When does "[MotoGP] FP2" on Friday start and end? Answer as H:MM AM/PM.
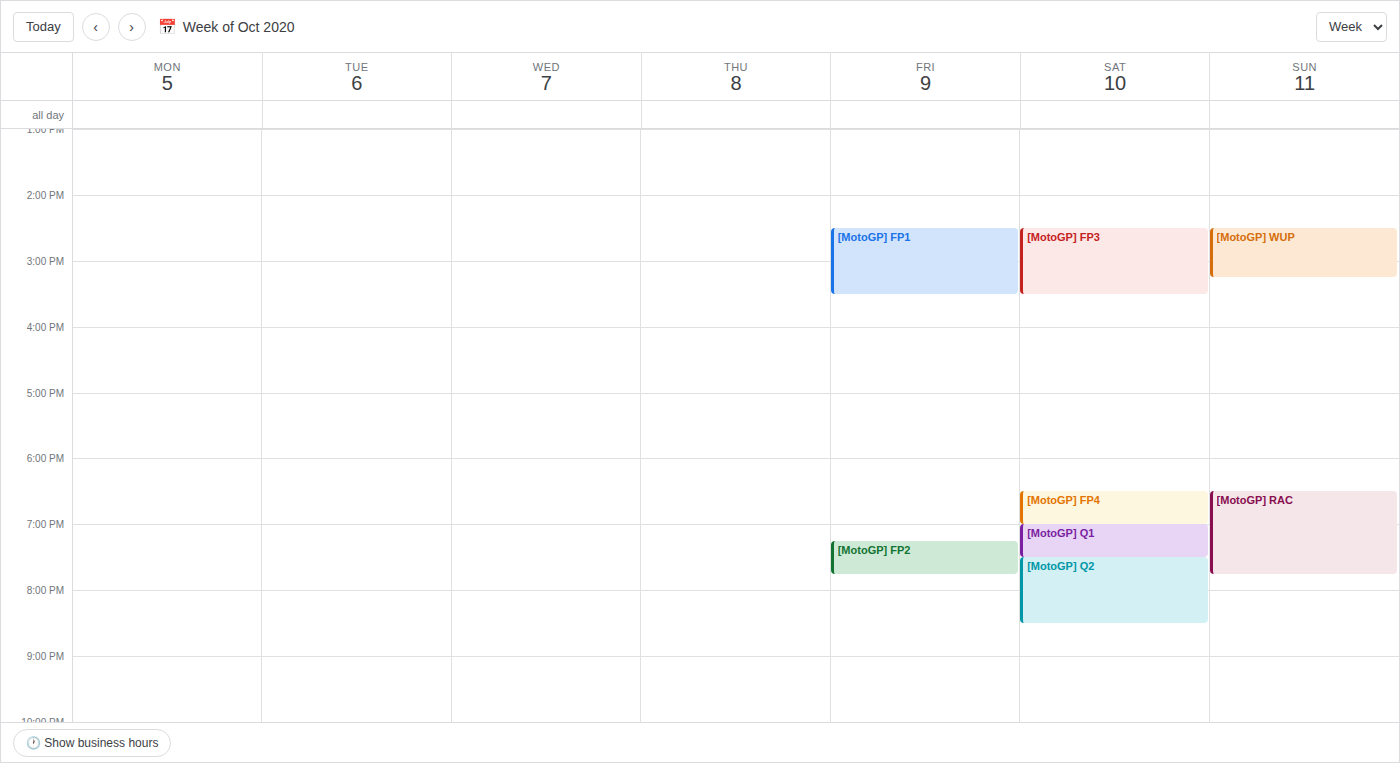
7:15 PM to 7:45 PM